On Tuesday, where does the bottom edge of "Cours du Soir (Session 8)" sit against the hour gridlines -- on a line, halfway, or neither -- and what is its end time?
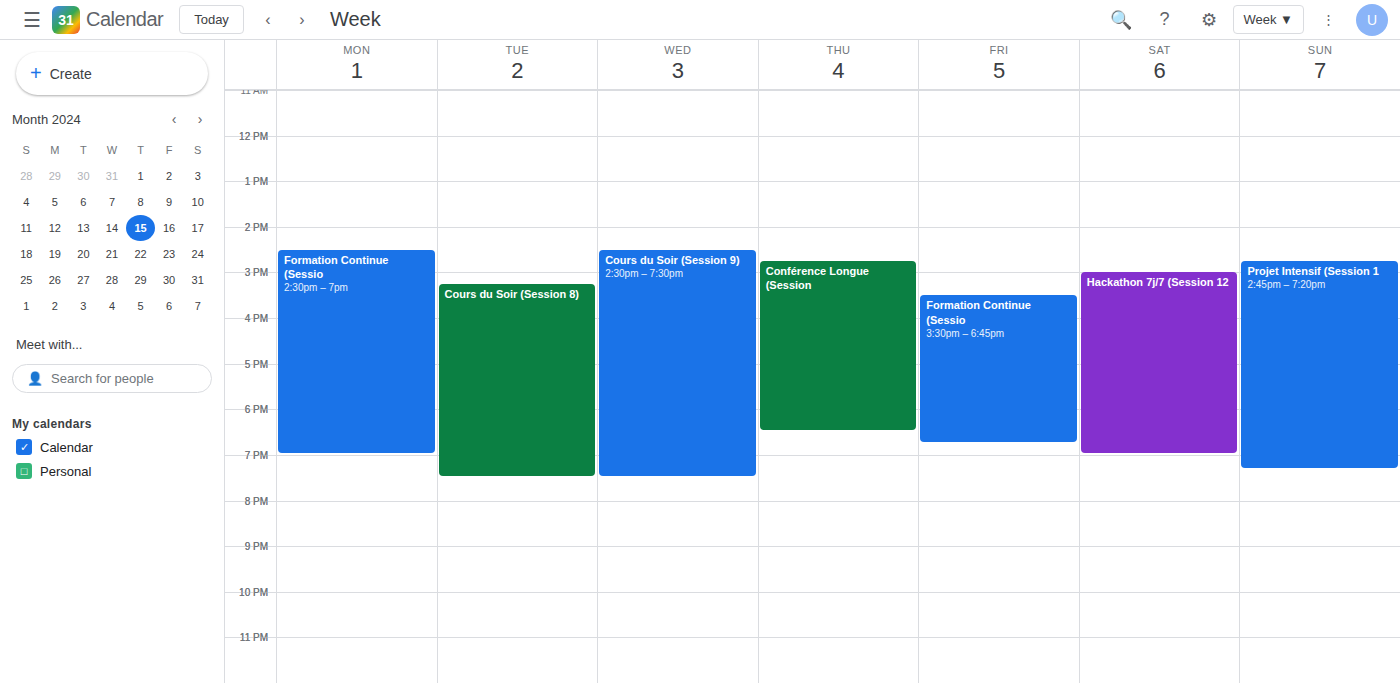
7:30 PM -- halfway between the 7 PM and 8 PM lines.